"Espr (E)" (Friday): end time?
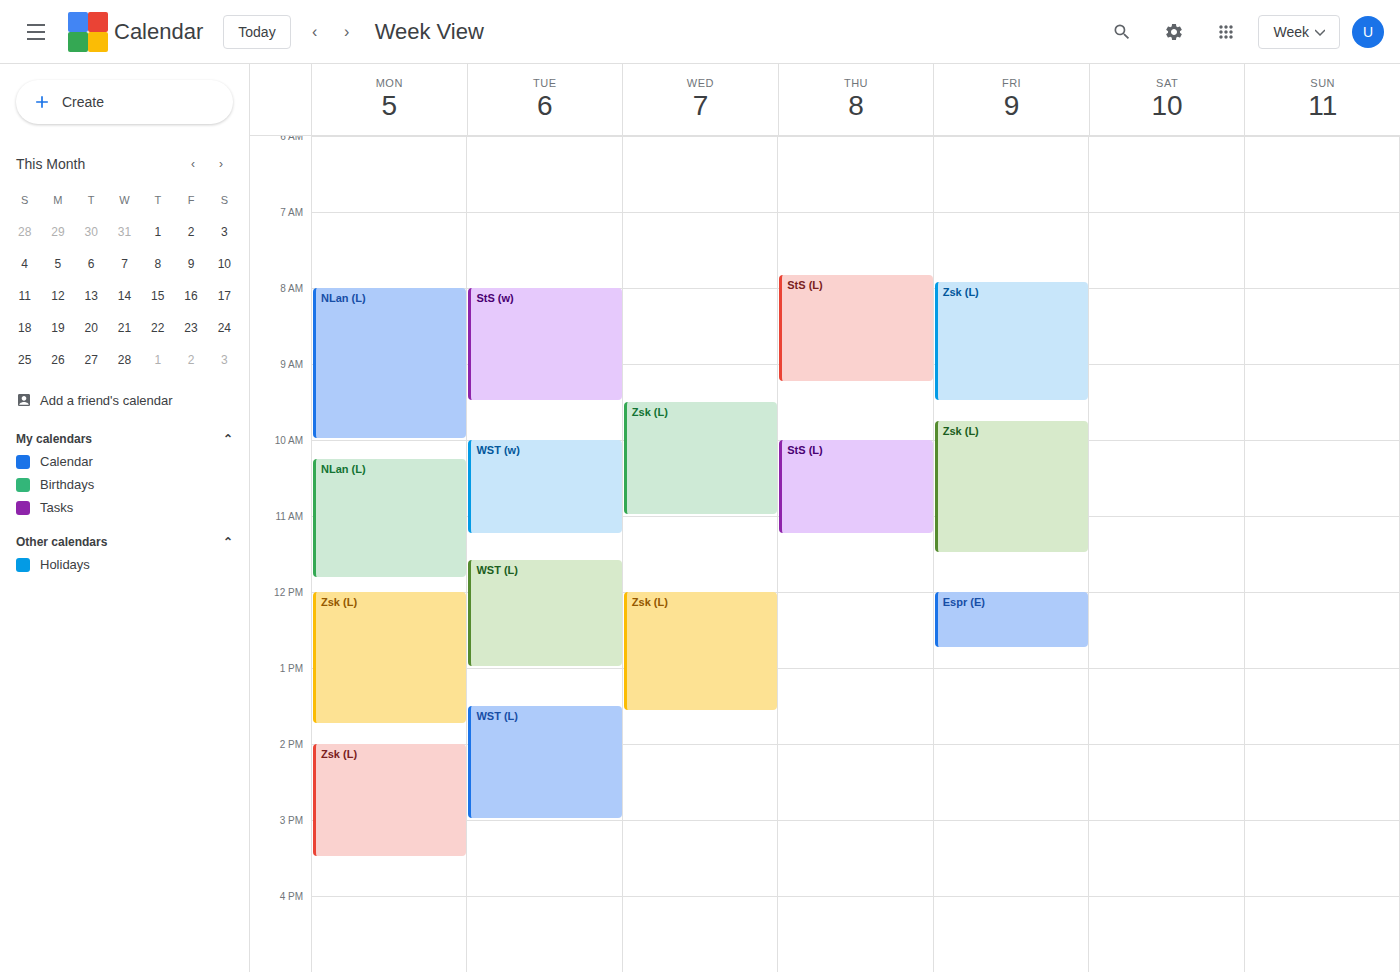
12:45 PM